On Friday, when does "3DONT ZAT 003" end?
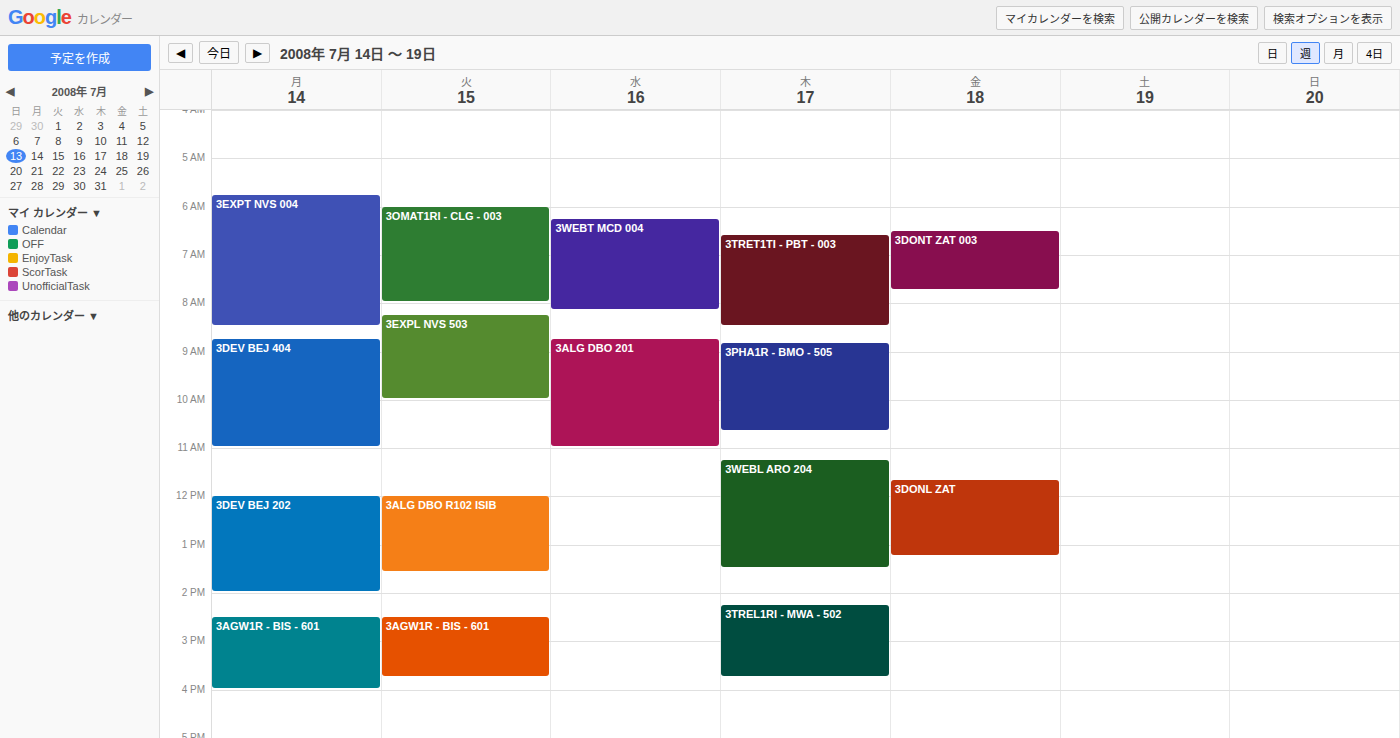
7:45 AM